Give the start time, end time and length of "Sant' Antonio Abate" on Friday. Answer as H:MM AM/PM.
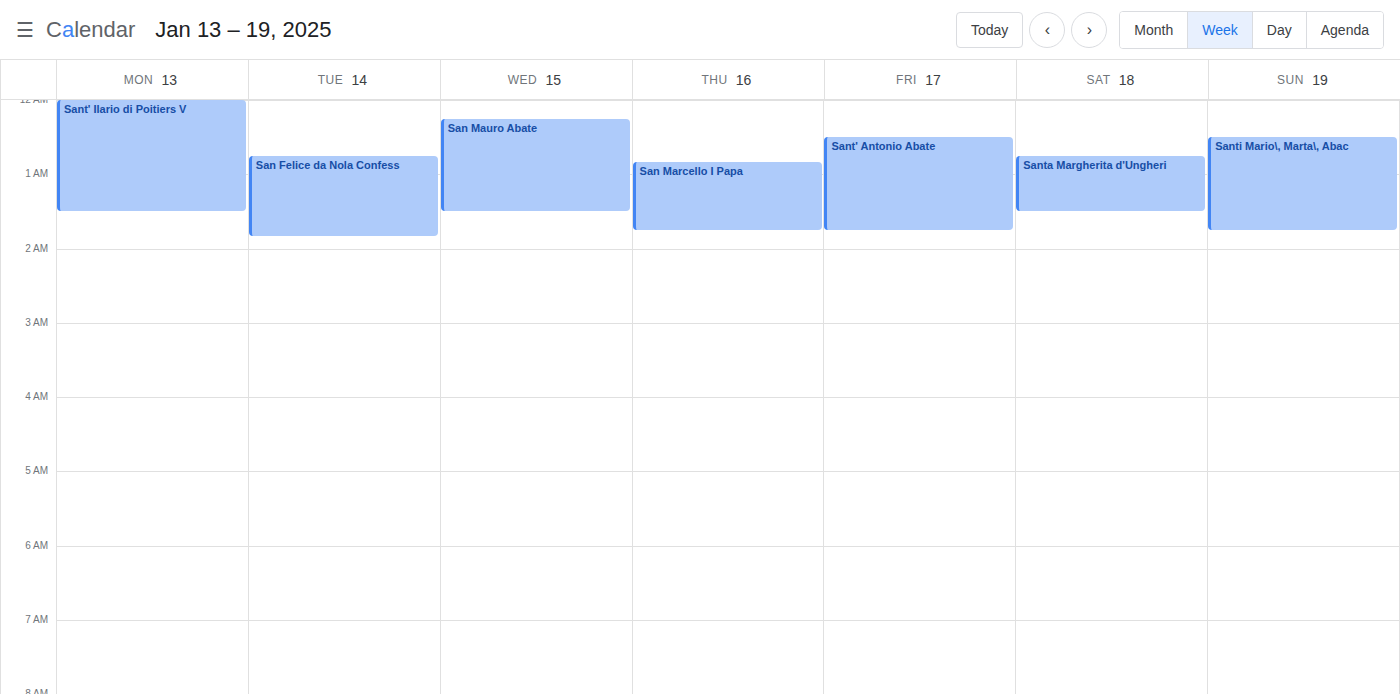
12:30 AM to 1:45 AM, 1 hour 15 minutes